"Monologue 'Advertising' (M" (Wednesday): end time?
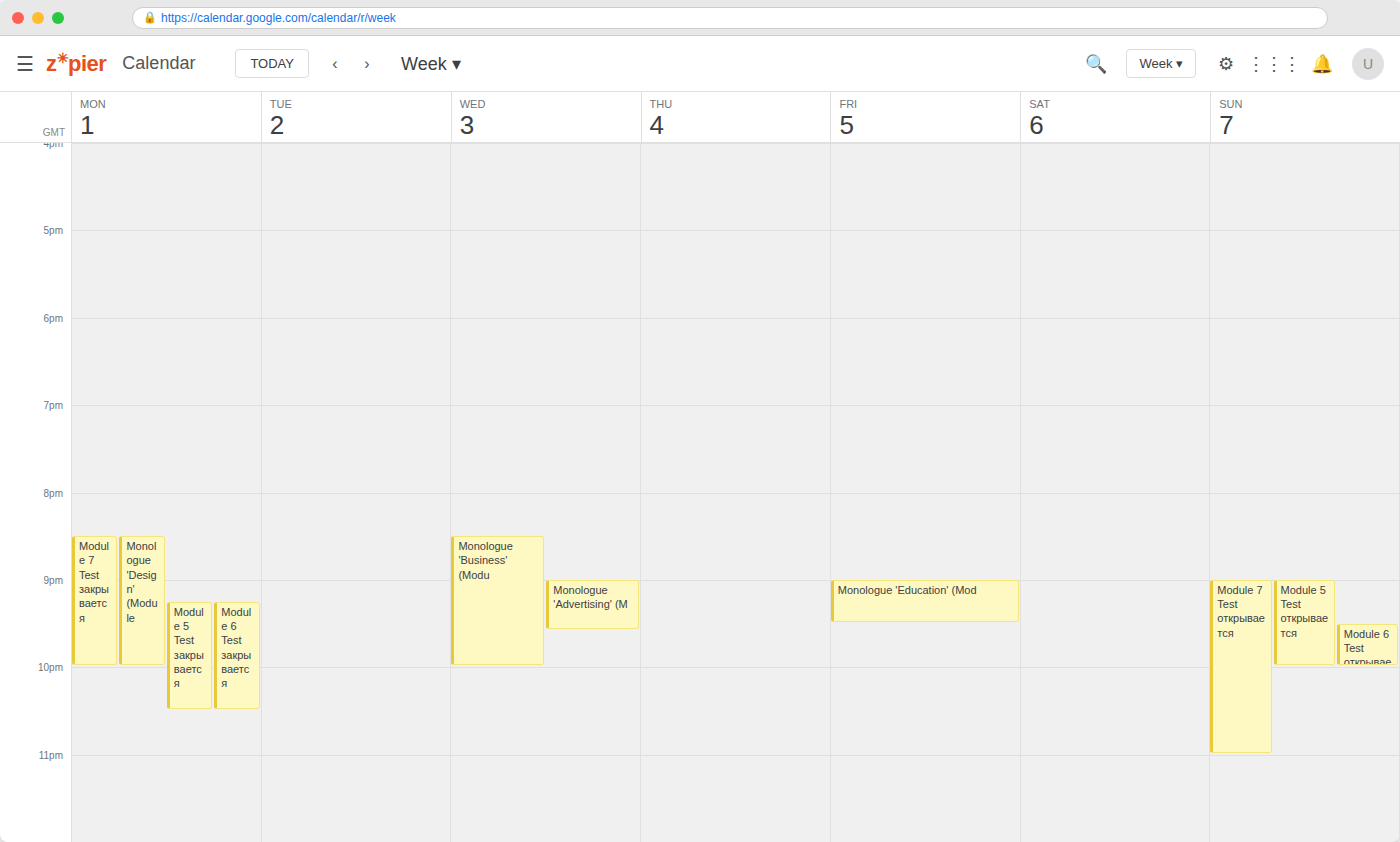
9:35 PM